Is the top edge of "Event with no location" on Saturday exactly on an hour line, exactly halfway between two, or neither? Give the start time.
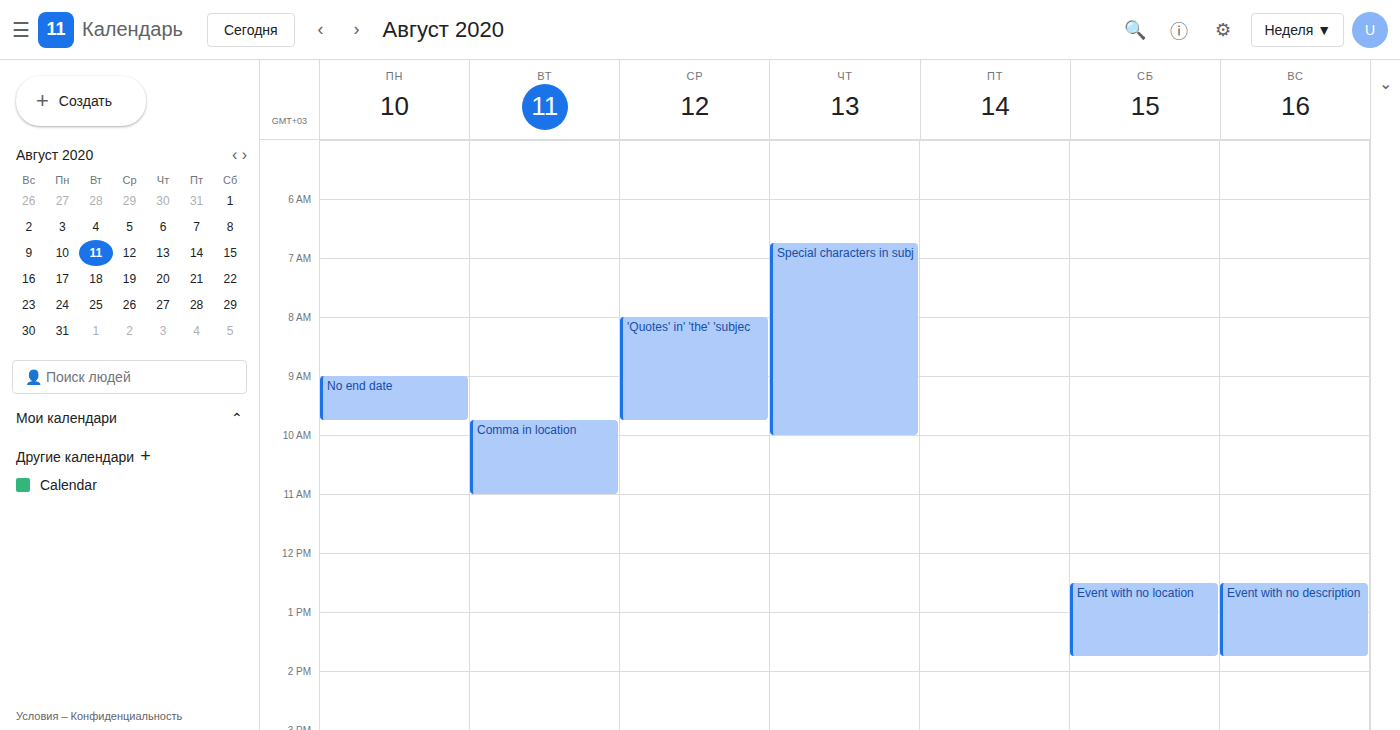
12:30 -- halfway between the 12:00 and 13:00 lines.